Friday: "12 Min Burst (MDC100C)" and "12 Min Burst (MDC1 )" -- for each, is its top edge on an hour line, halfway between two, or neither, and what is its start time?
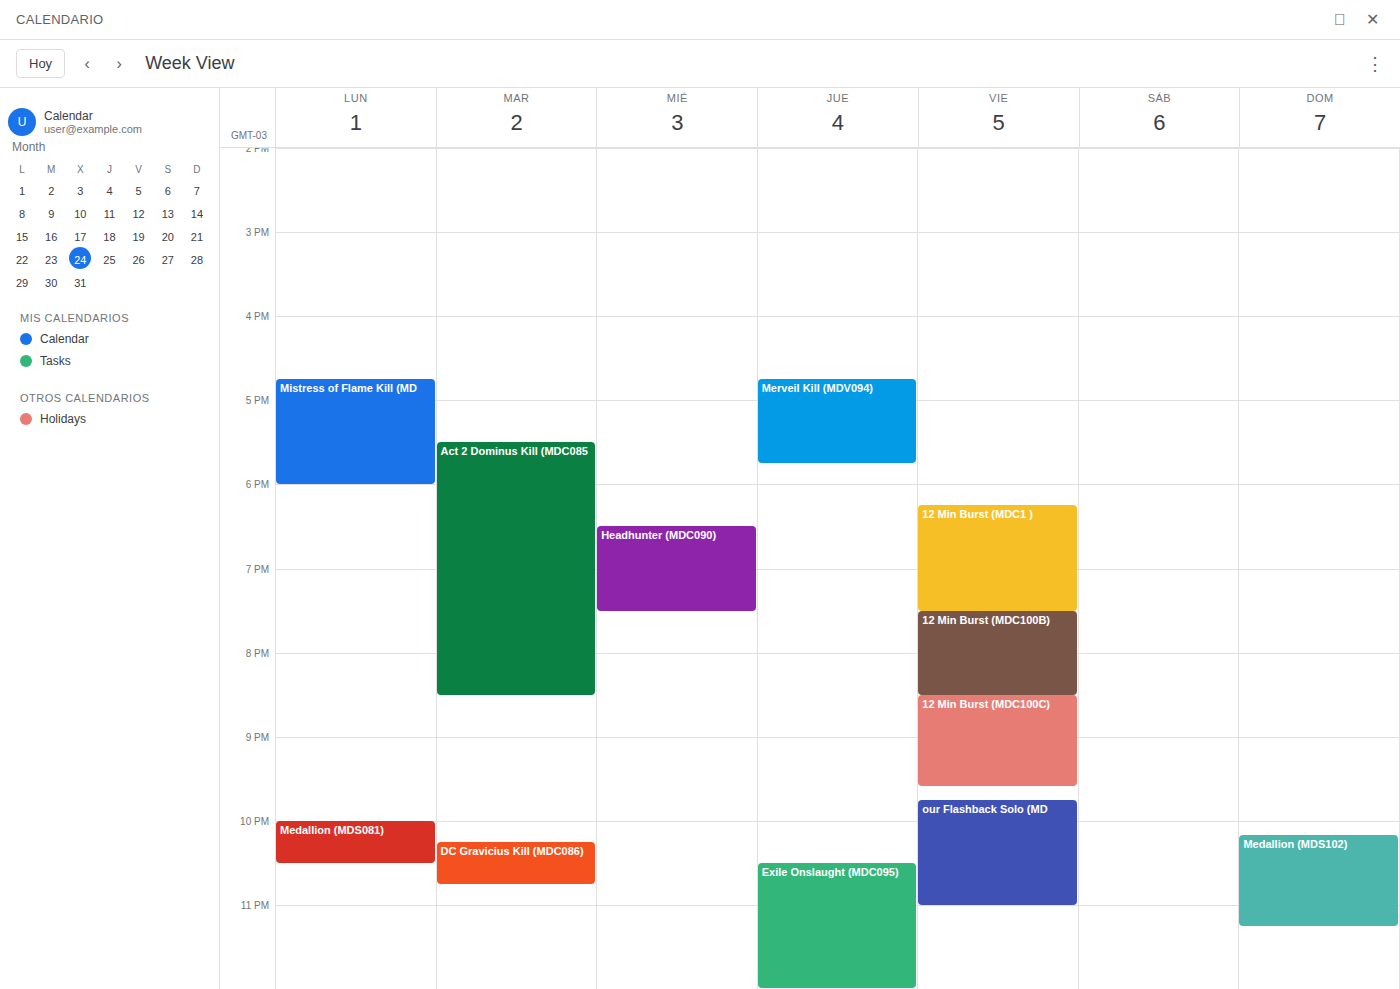
"12 Min Burst (MDC100C)": 8:30 PM, halfway between the 8 PM and 9 PM lines. "12 Min Burst (MDC1 )": 6:15 PM, neither: a quarter of the way from the 6 PM line to the 7 PM line.